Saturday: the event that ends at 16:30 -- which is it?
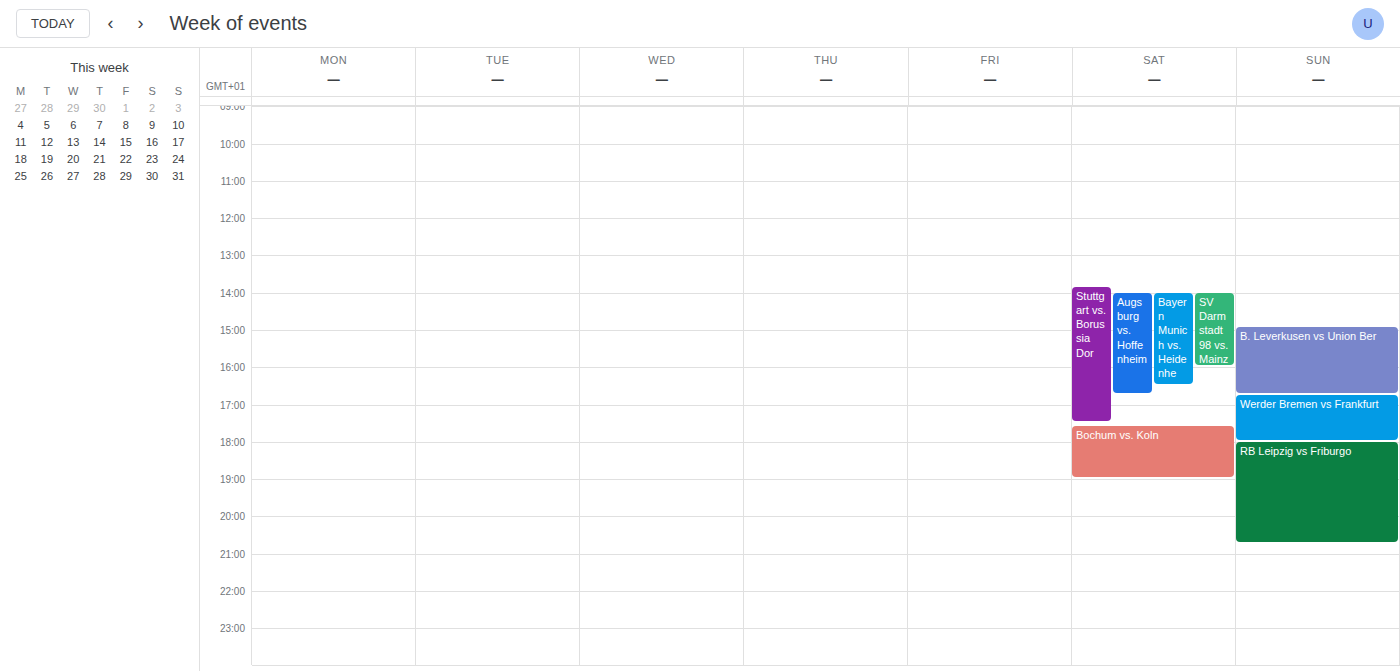
"Bayern Munich vs. Heidenhe"